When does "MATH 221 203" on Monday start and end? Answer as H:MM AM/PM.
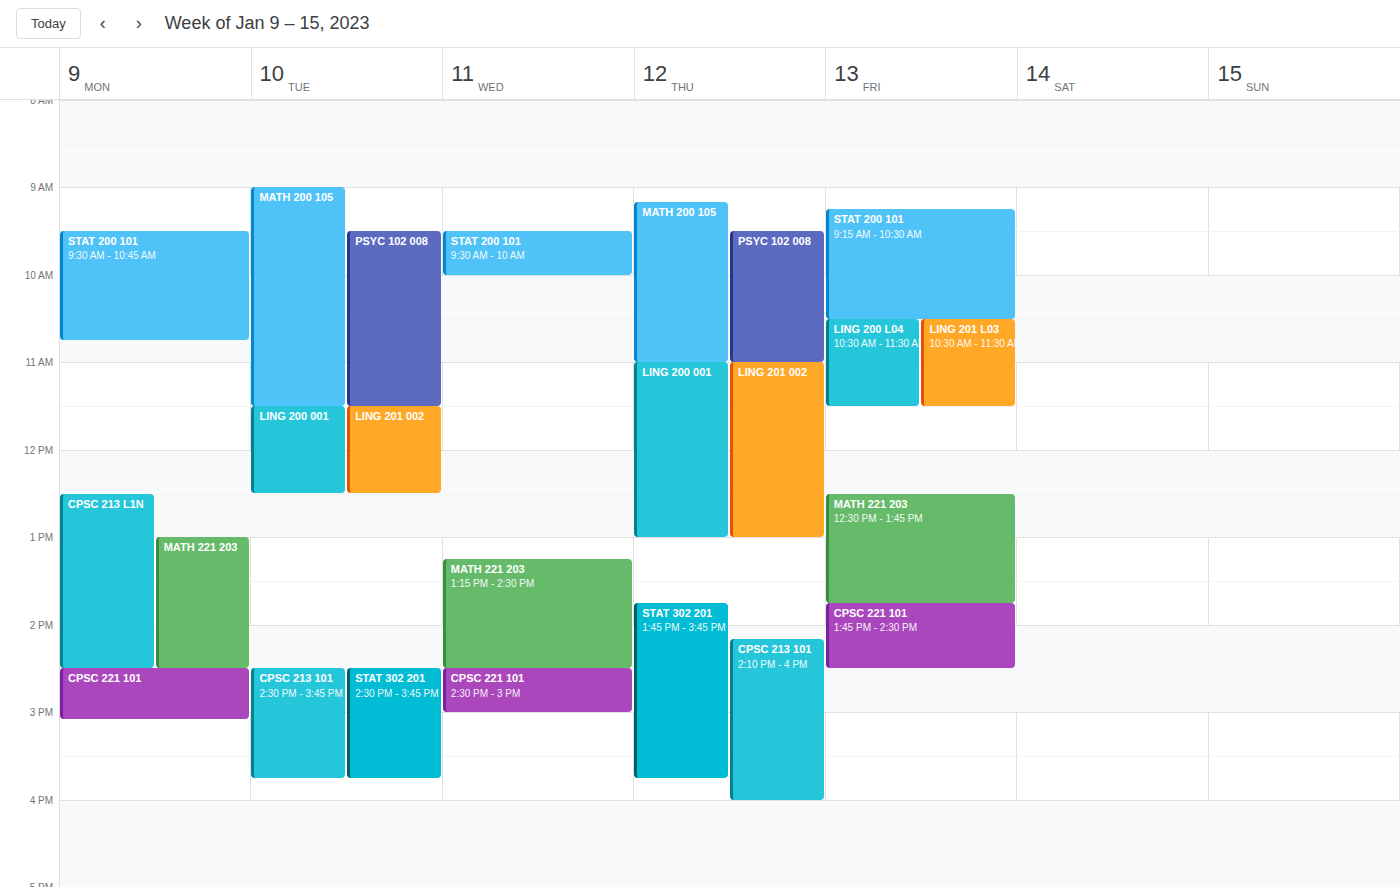
1:00 PM to 2:30 PM